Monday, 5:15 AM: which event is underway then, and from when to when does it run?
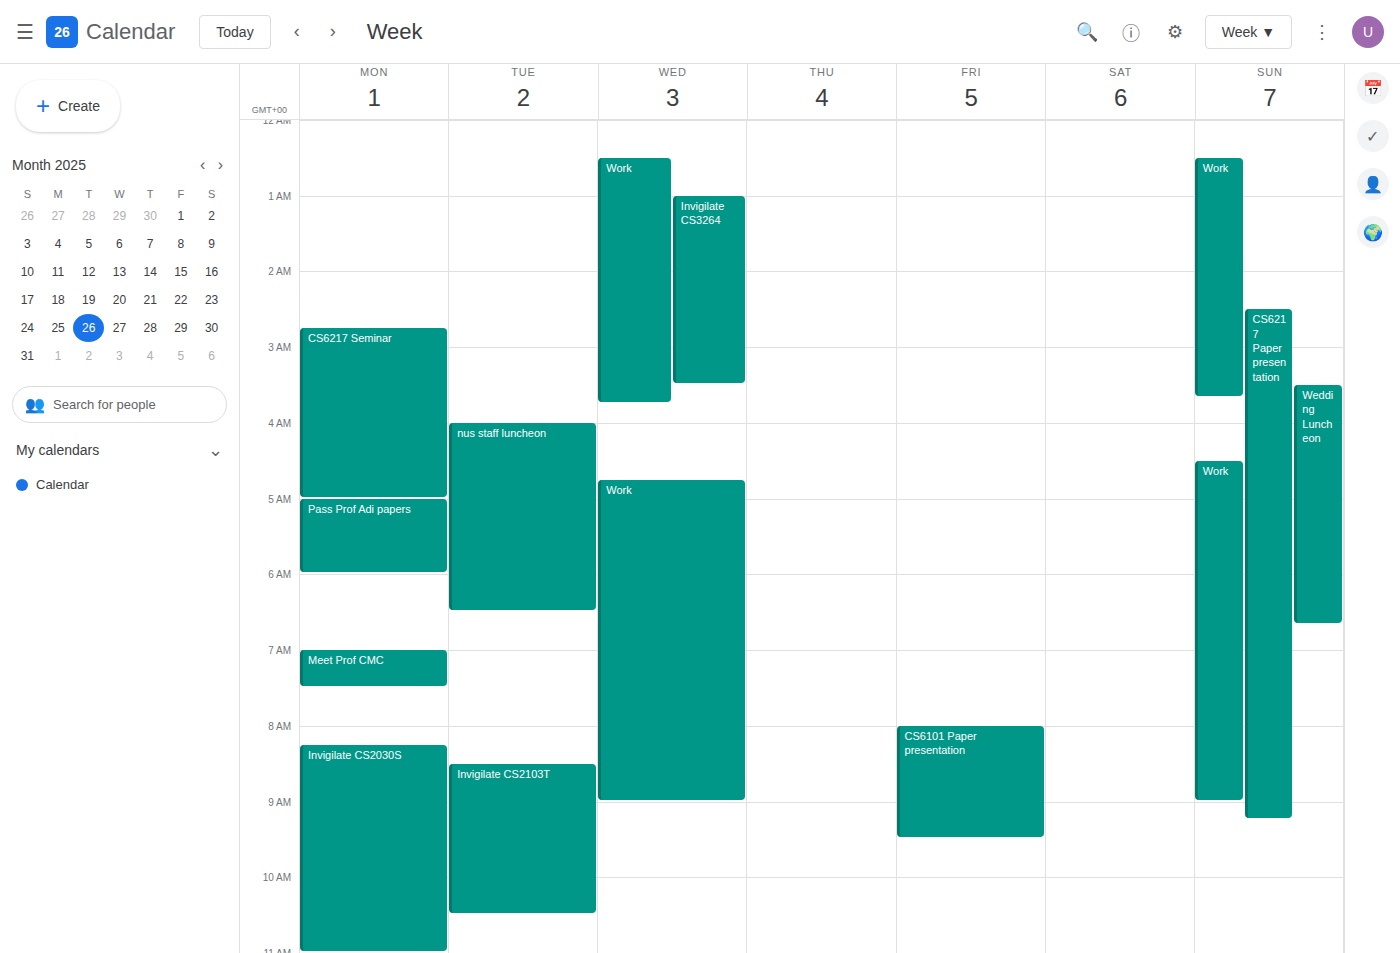
"Pass Prof Adi papers", 5:00 AM to 6:00 AM